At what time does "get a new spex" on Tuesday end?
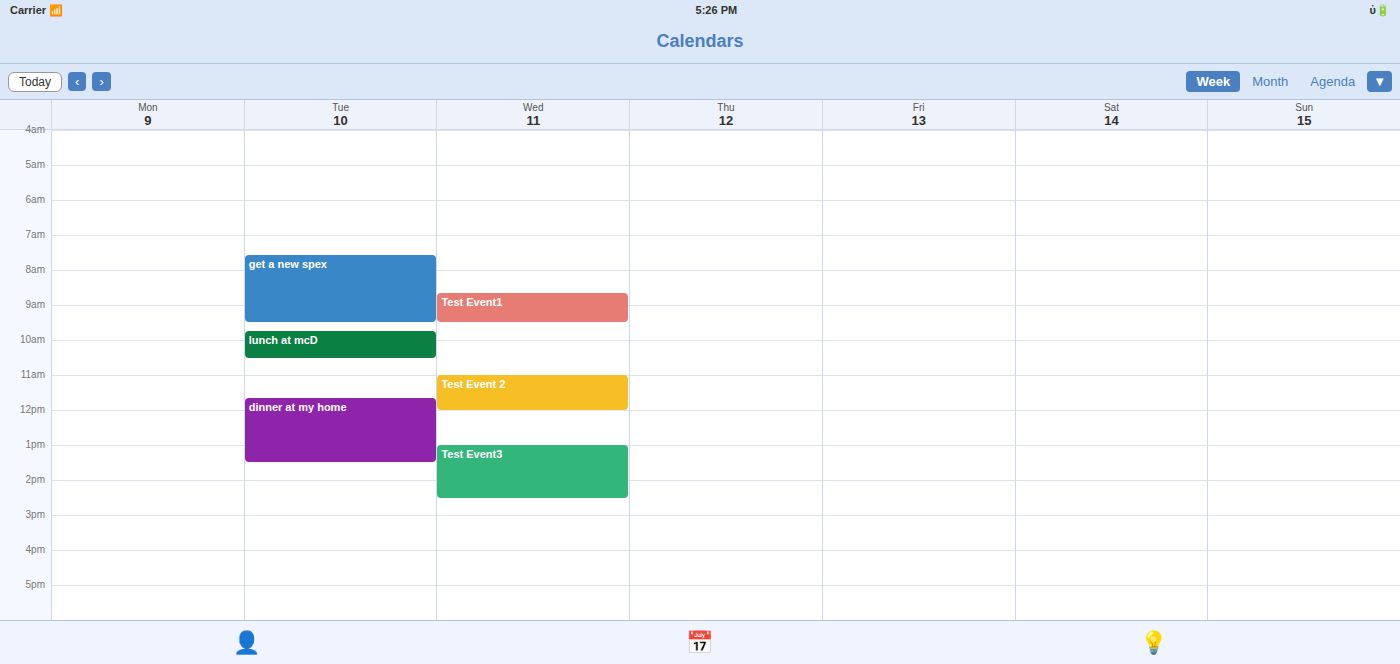
9:30 AM